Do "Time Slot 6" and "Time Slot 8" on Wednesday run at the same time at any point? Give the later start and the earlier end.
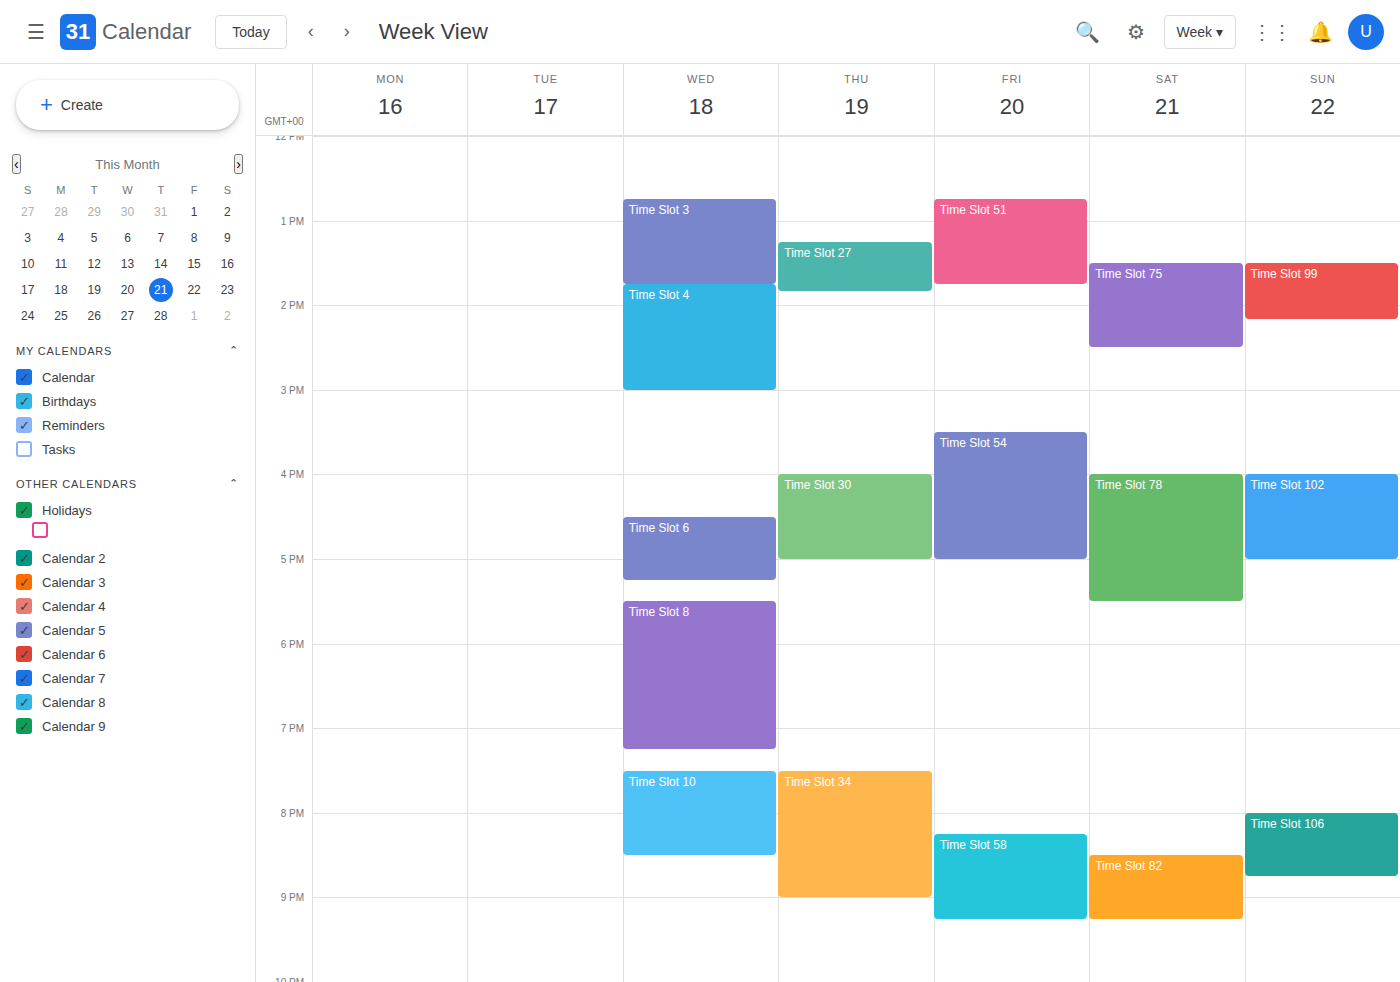
"Time Slot 6" ends at 17:15 and "Time Slot 8" starts at 17:30 -- no overlap.